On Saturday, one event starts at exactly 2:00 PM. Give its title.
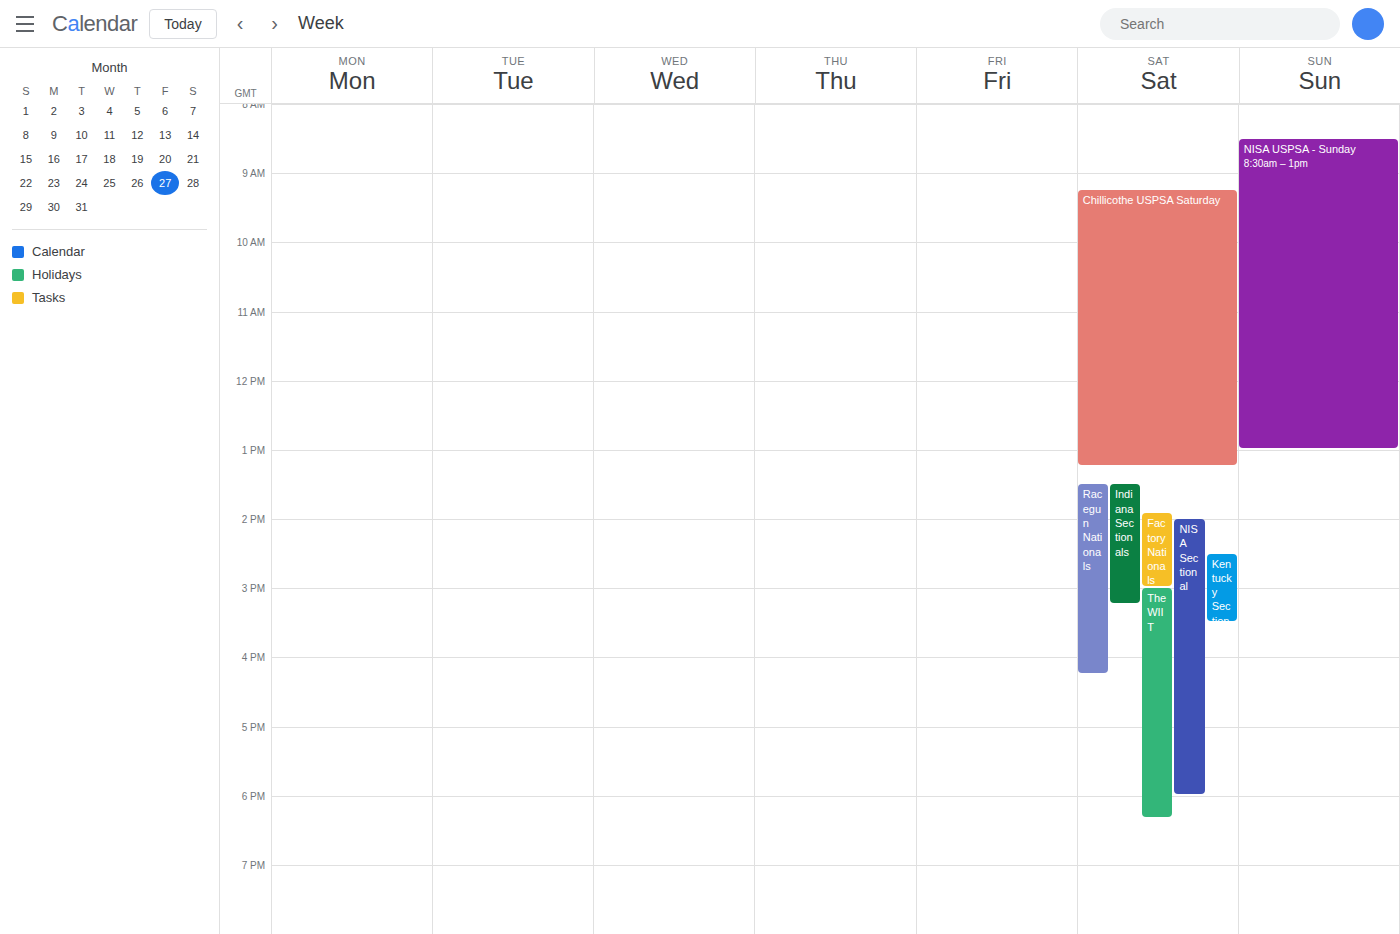
"NISA Sectional"